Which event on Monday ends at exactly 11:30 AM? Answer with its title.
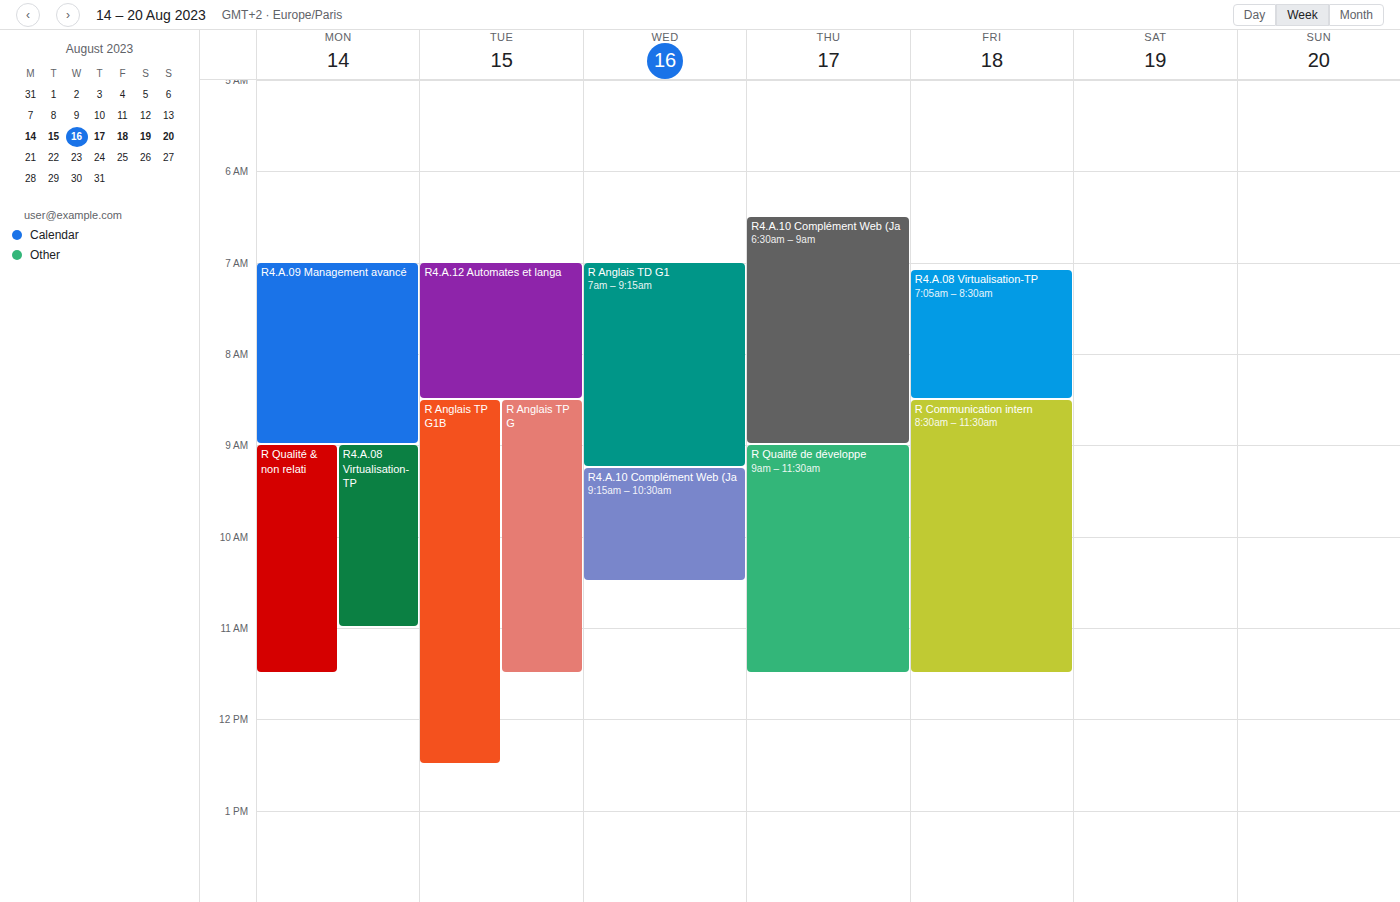
"R Qualité & non relati"